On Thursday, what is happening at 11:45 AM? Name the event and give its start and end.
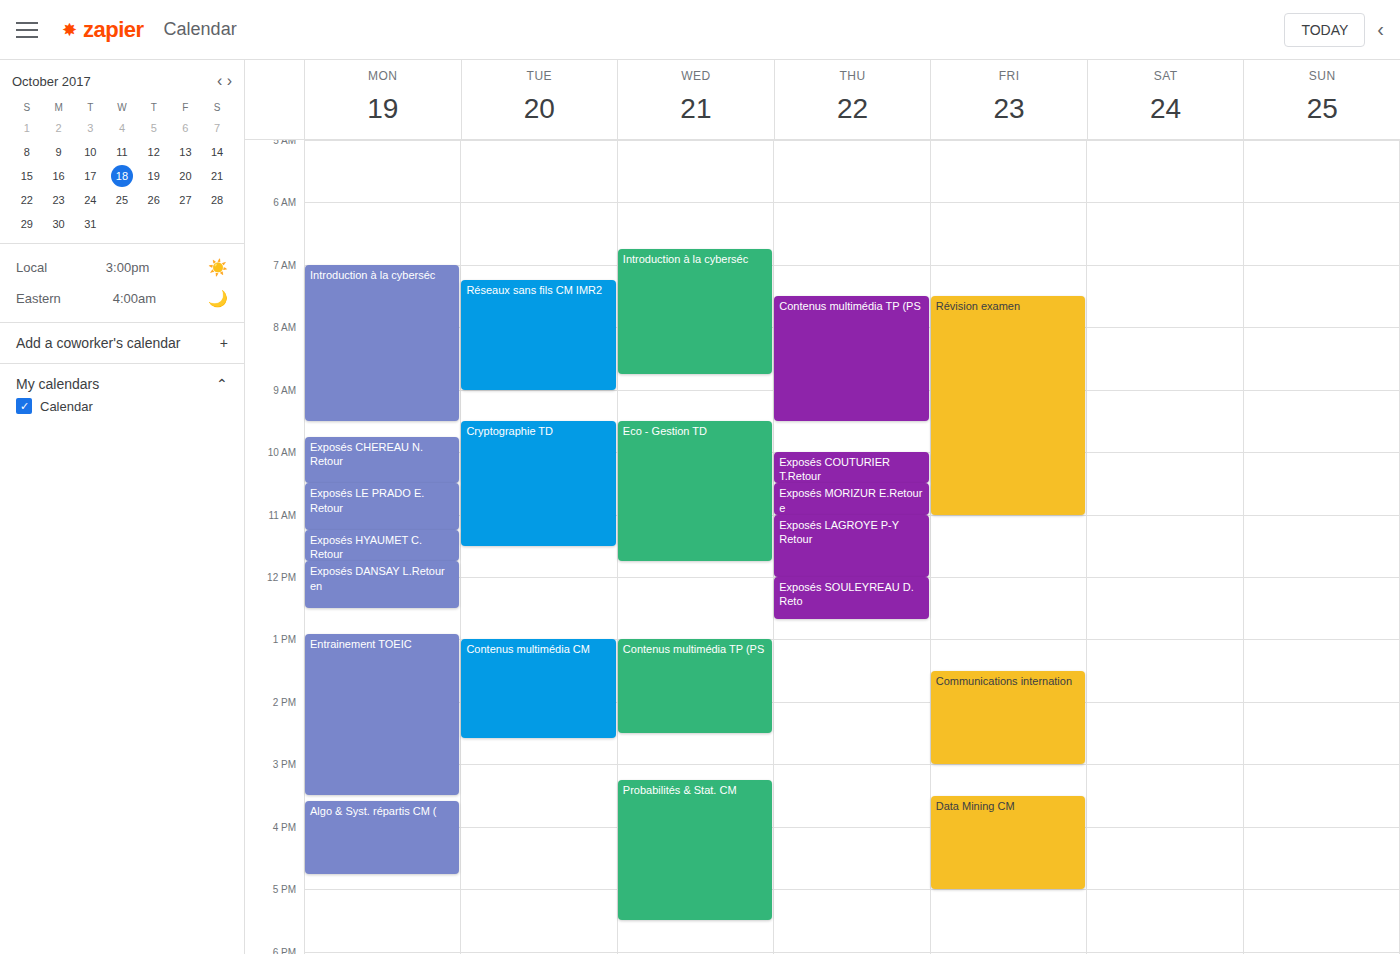
"Exposés LAGROYE P-Y Retour", 11:00 AM to 12:00 PM